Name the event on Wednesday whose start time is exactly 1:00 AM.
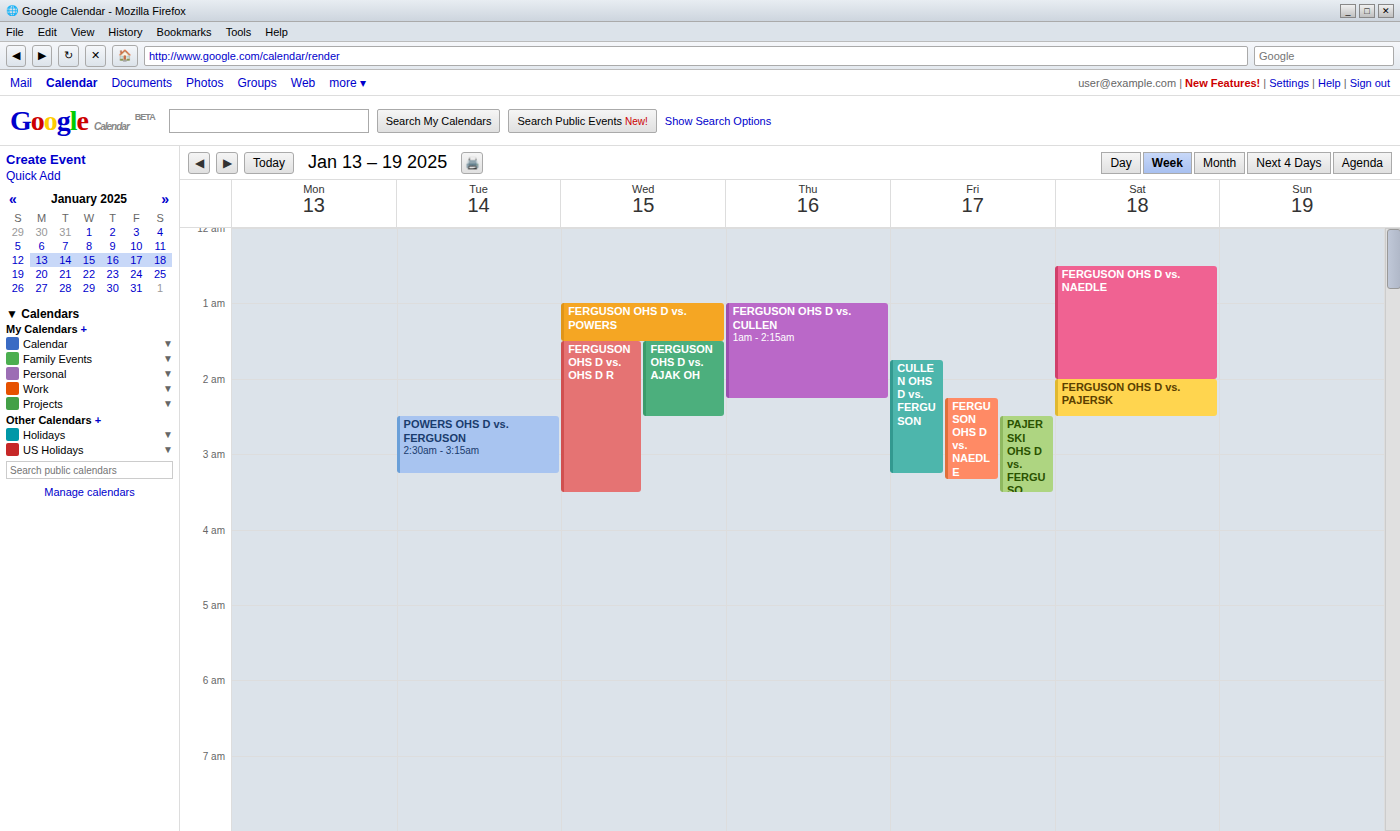
"FERGUSON OHS D vs. POWERS"